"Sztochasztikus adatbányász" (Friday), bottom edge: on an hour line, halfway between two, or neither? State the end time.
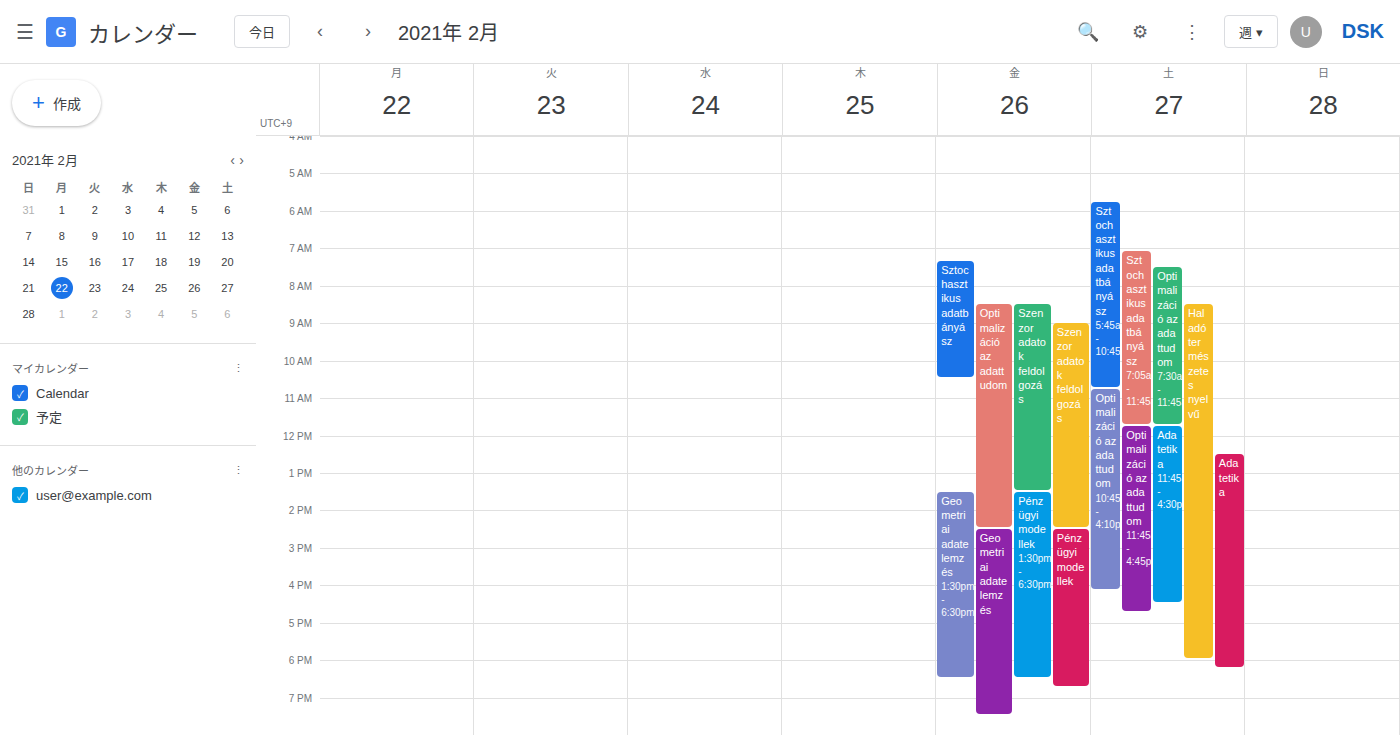
10:30 AM -- halfway between the 10 AM and 11 AM lines.